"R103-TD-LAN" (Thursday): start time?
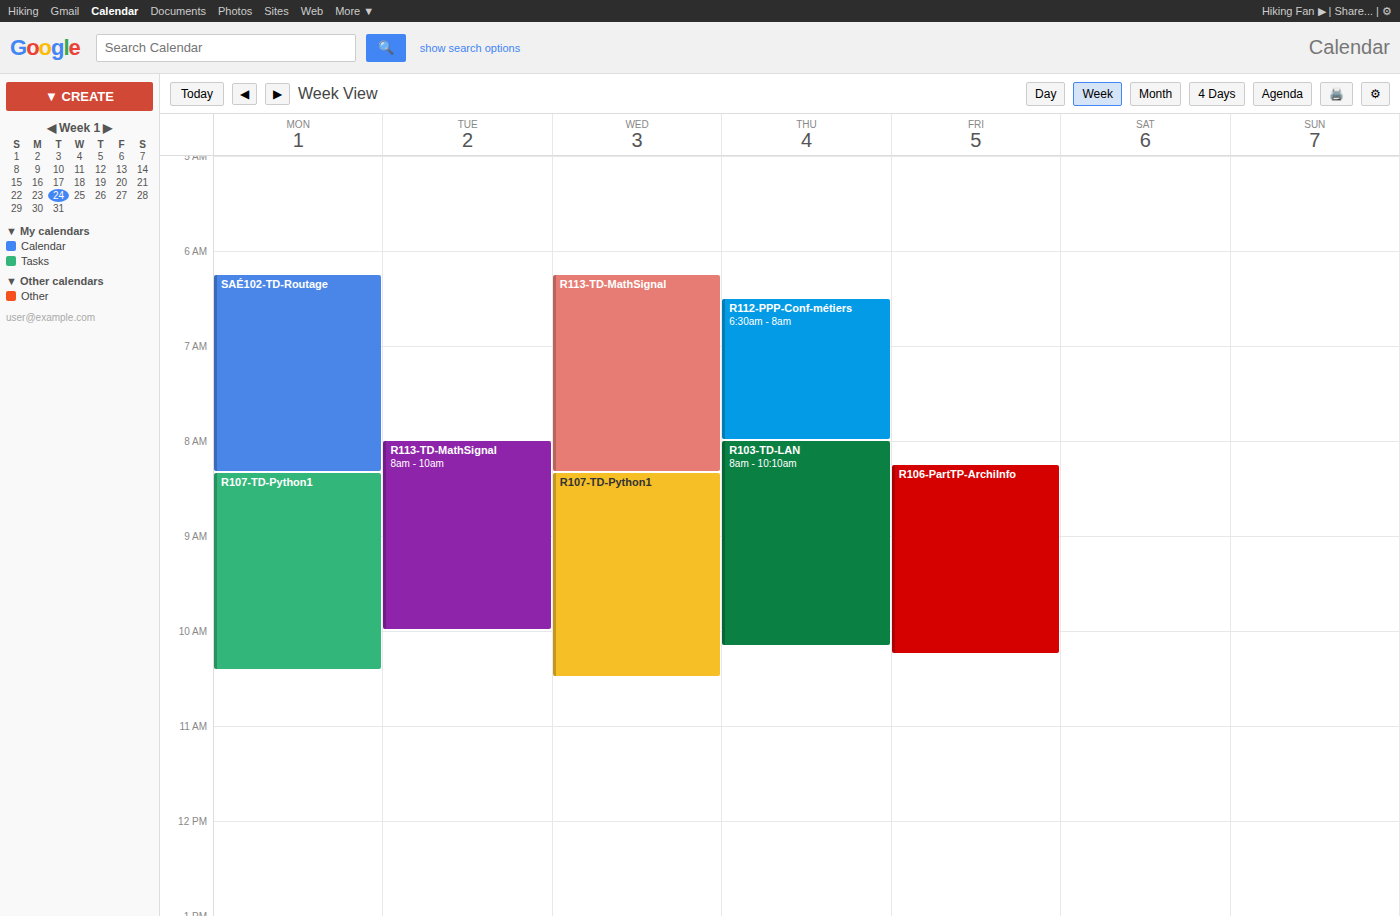
8:00 AM